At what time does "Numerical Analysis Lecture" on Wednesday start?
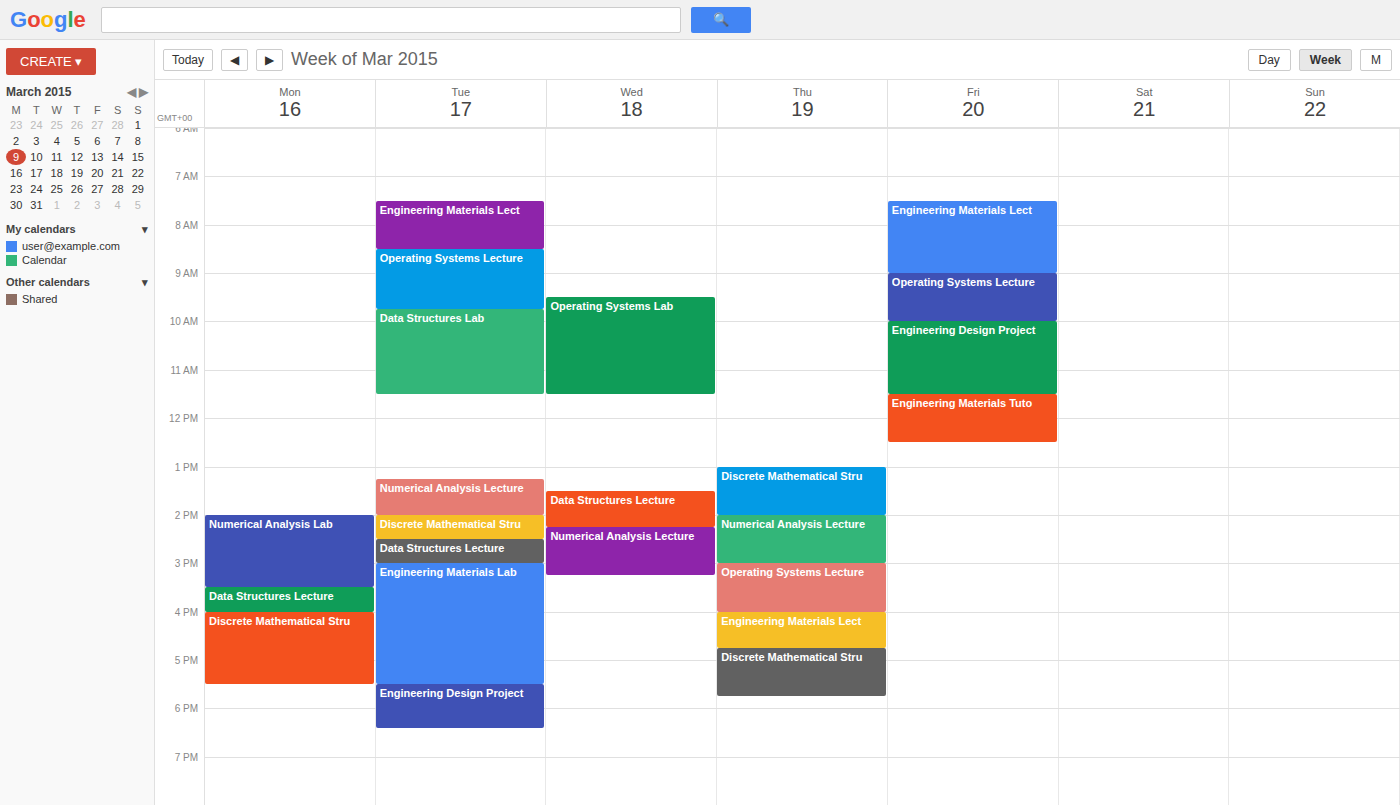
2:15 PM